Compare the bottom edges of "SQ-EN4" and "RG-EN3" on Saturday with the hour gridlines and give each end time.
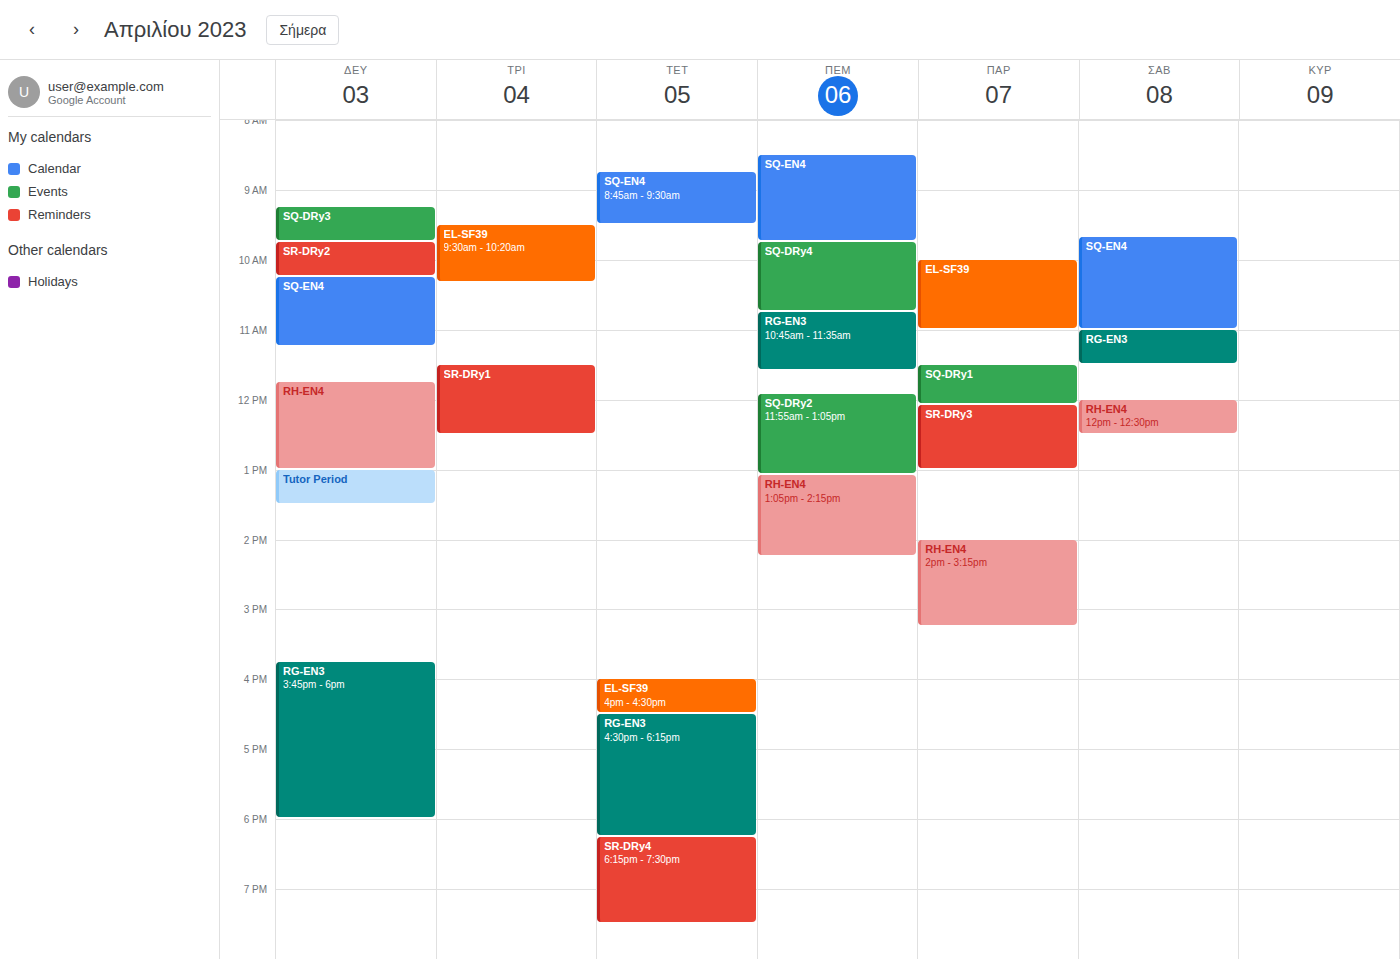
"SQ-EN4": 11:00 AM, exactly on the 11 AM line. "RG-EN3": 11:30 AM, halfway between the 11 AM and 12 PM lines.